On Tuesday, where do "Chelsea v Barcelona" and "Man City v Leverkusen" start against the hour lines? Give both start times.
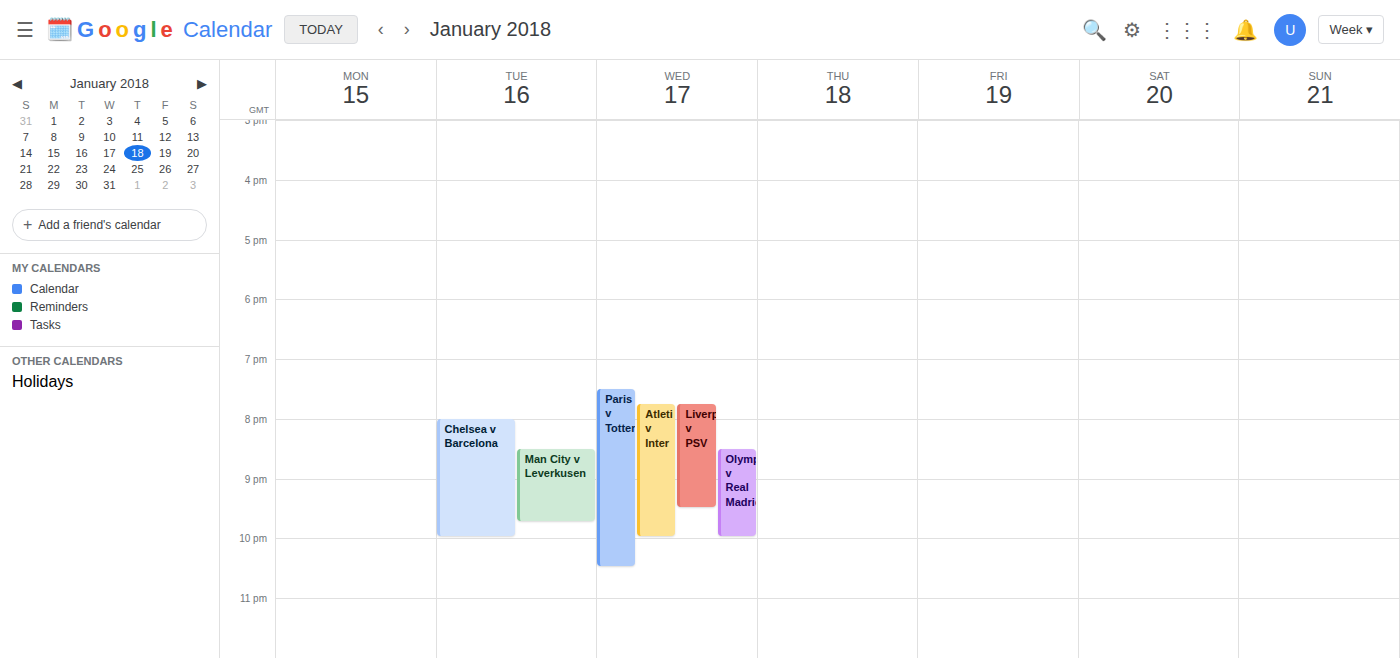
"Chelsea v Barcelona": 8:00 PM, exactly on the 8 PM line. "Man City v Leverkusen": 8:30 PM, halfway between the 8 PM and 9 PM lines.